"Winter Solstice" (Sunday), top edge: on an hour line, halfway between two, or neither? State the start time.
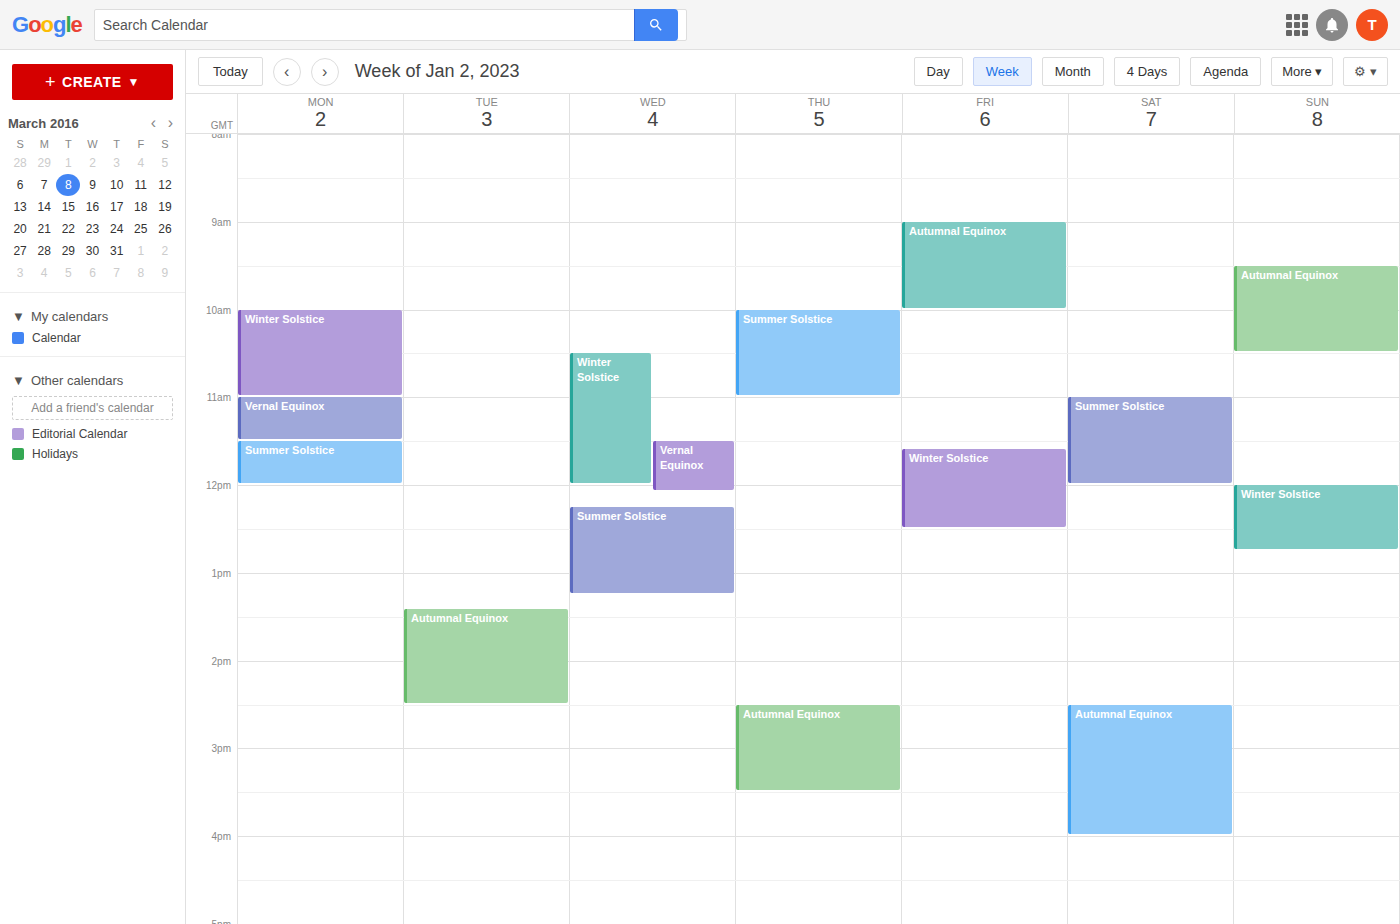
12:00 PM -- exactly on the 12 PM line.